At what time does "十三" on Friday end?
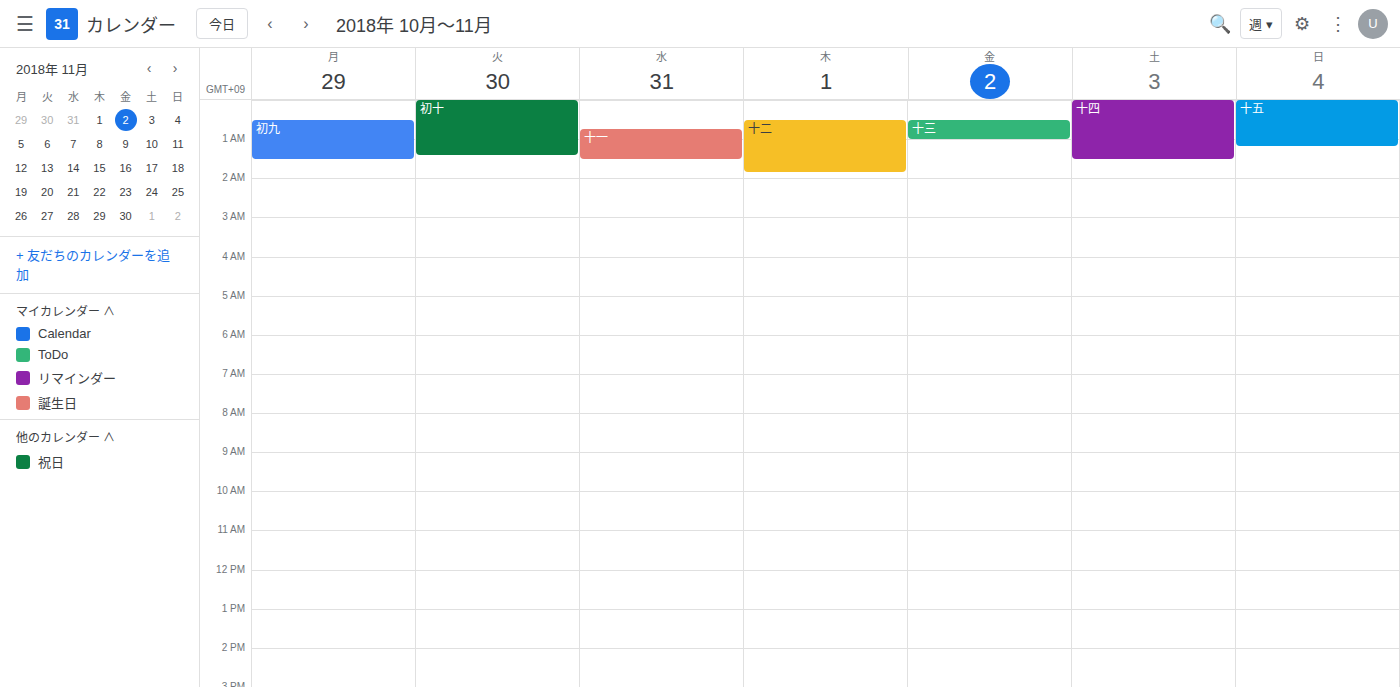
1:00 AM